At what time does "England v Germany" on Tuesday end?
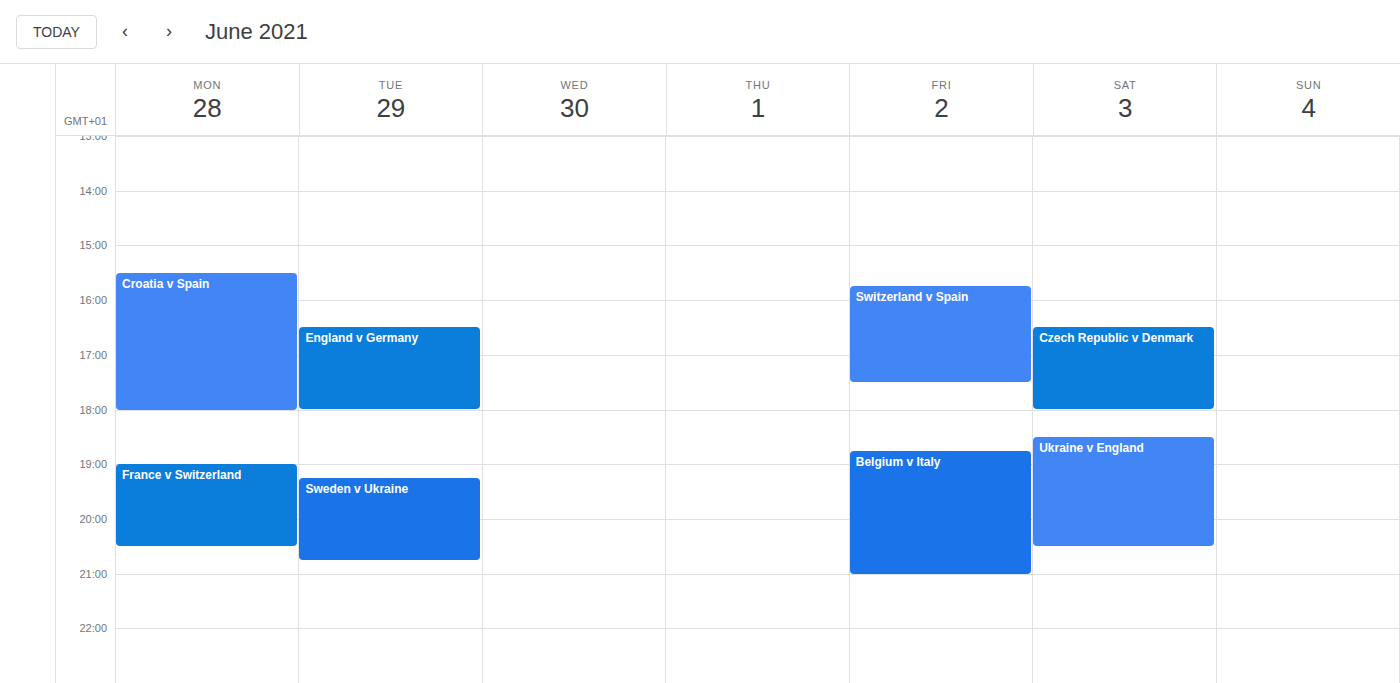
6:00 PM